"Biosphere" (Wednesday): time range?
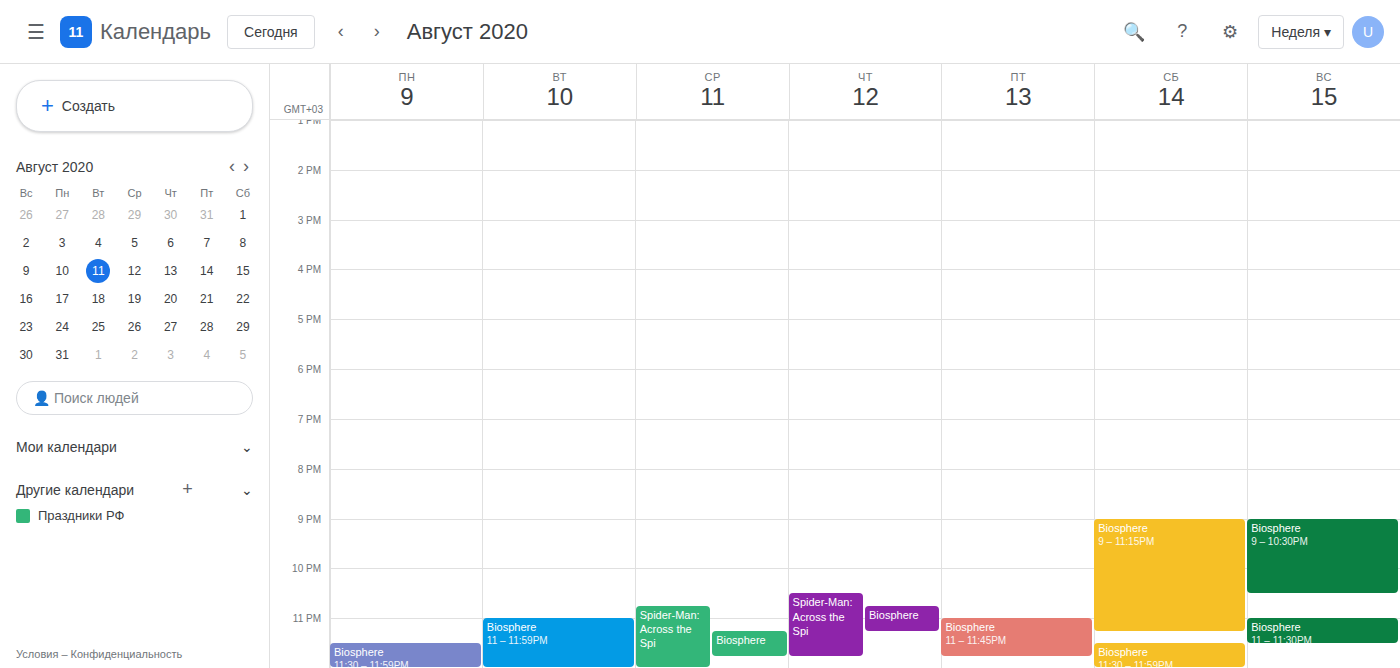
11:15 PM to 11:45 PM